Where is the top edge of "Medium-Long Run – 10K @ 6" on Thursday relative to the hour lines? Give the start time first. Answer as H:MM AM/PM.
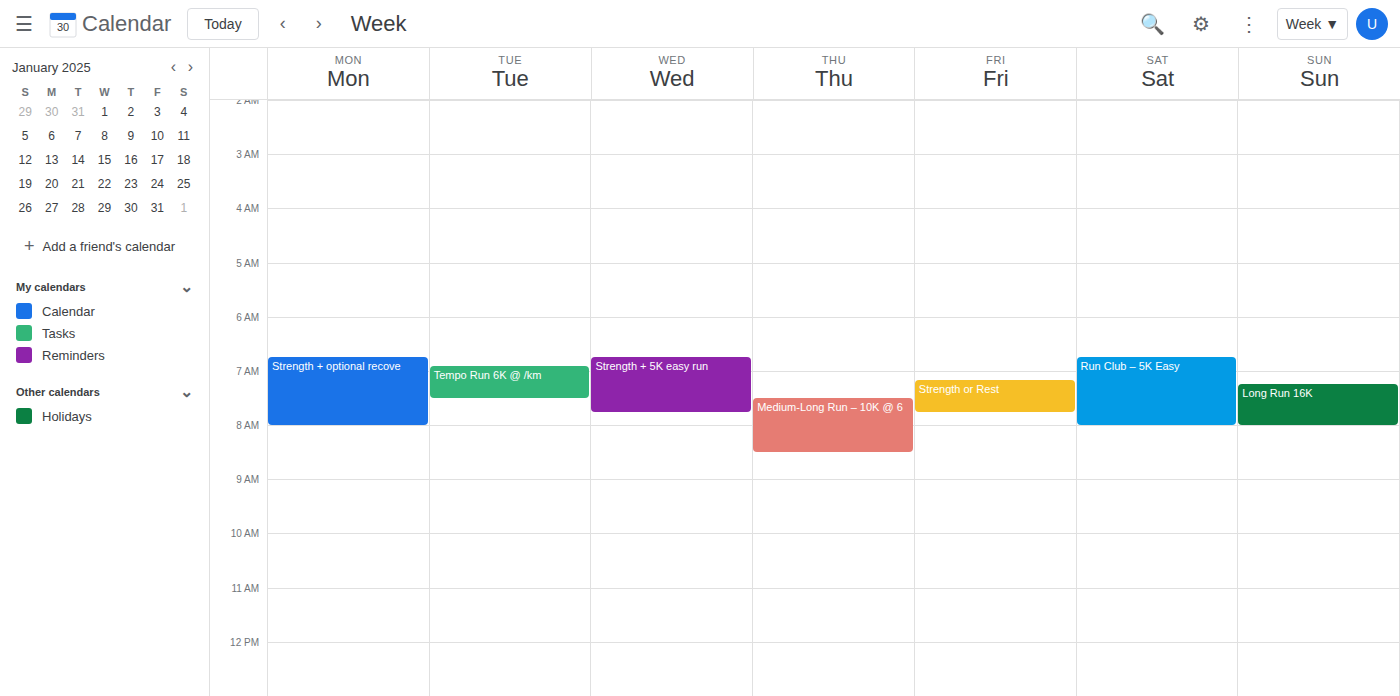
7:30 AM -- halfway between the 7 AM and 8 AM lines.